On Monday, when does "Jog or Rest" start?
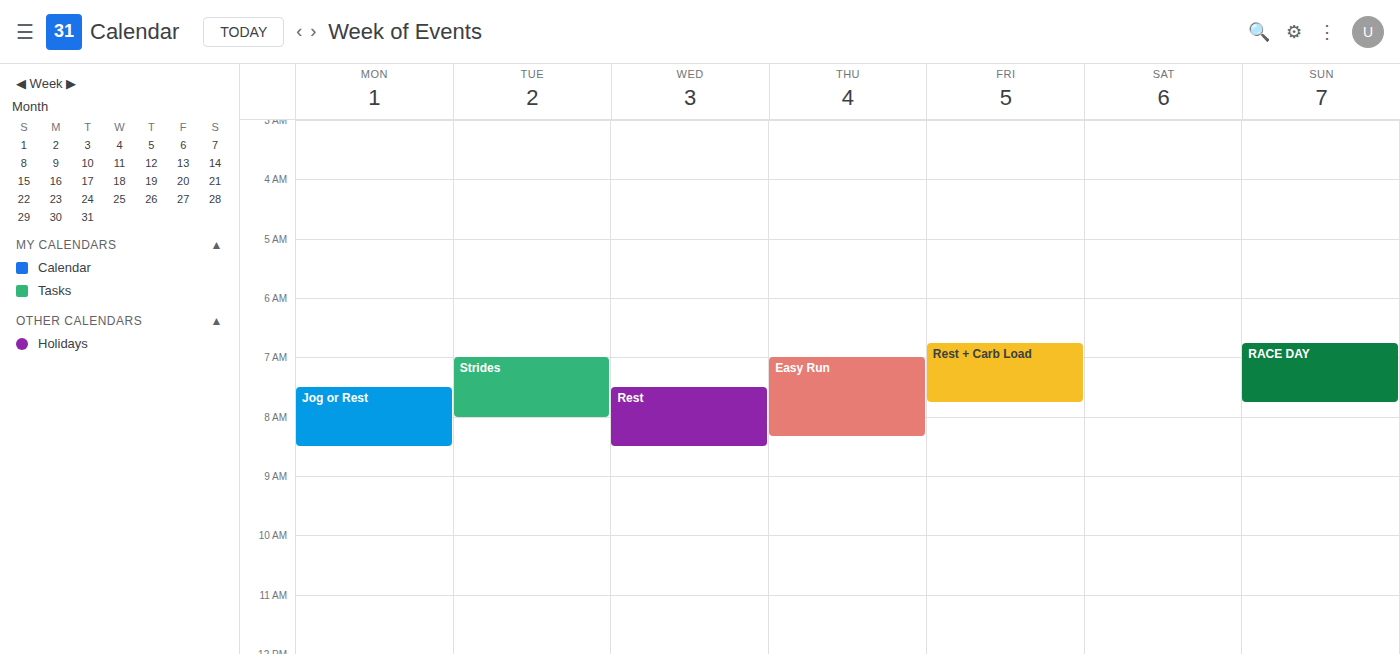
7:30 AM